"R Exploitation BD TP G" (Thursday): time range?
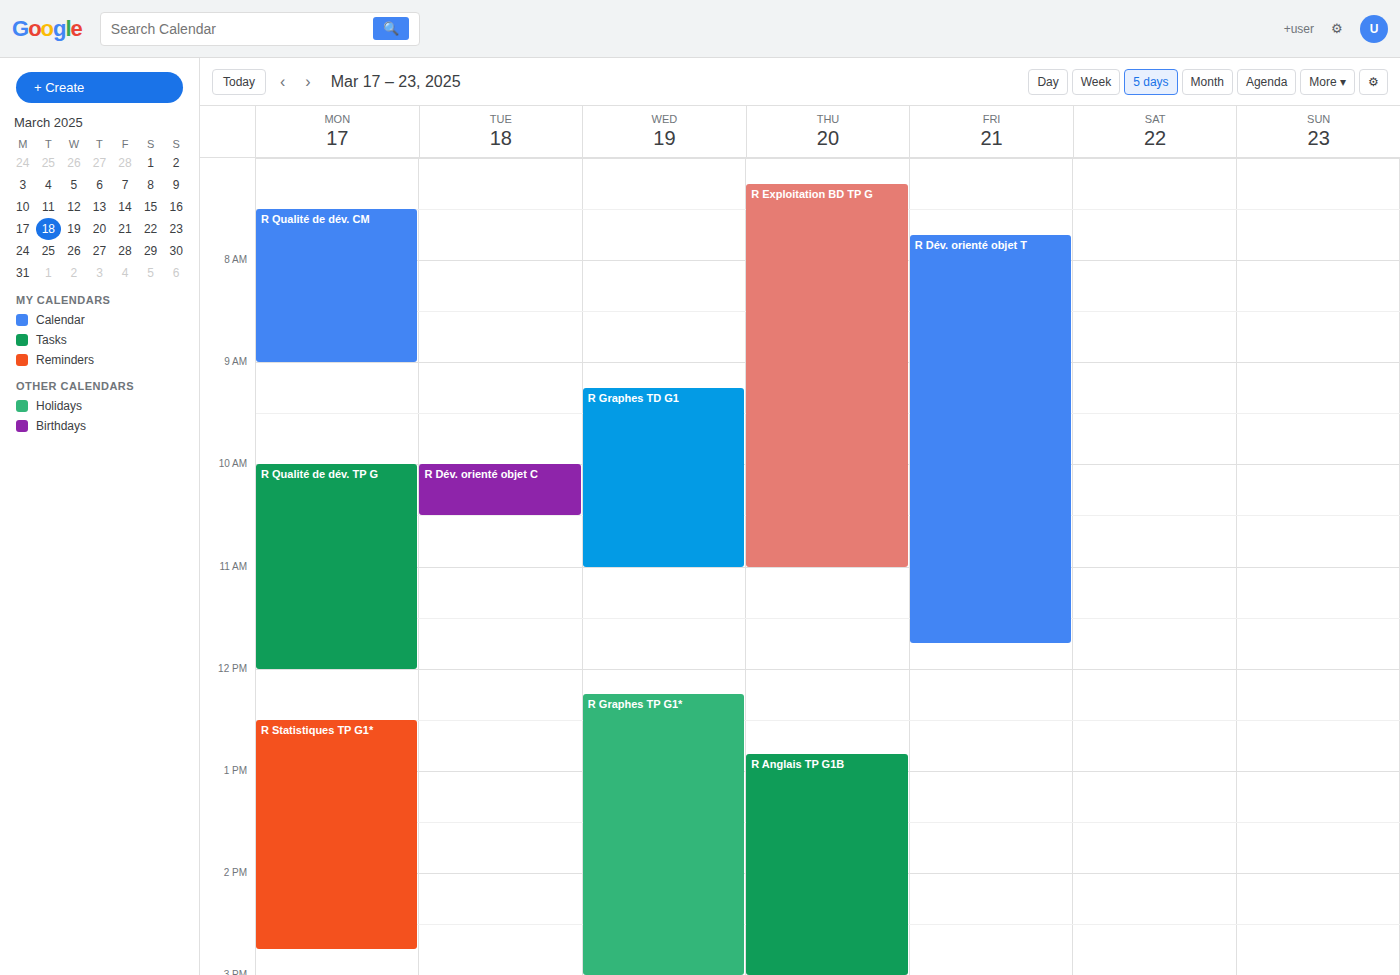
07:15 to 11:00